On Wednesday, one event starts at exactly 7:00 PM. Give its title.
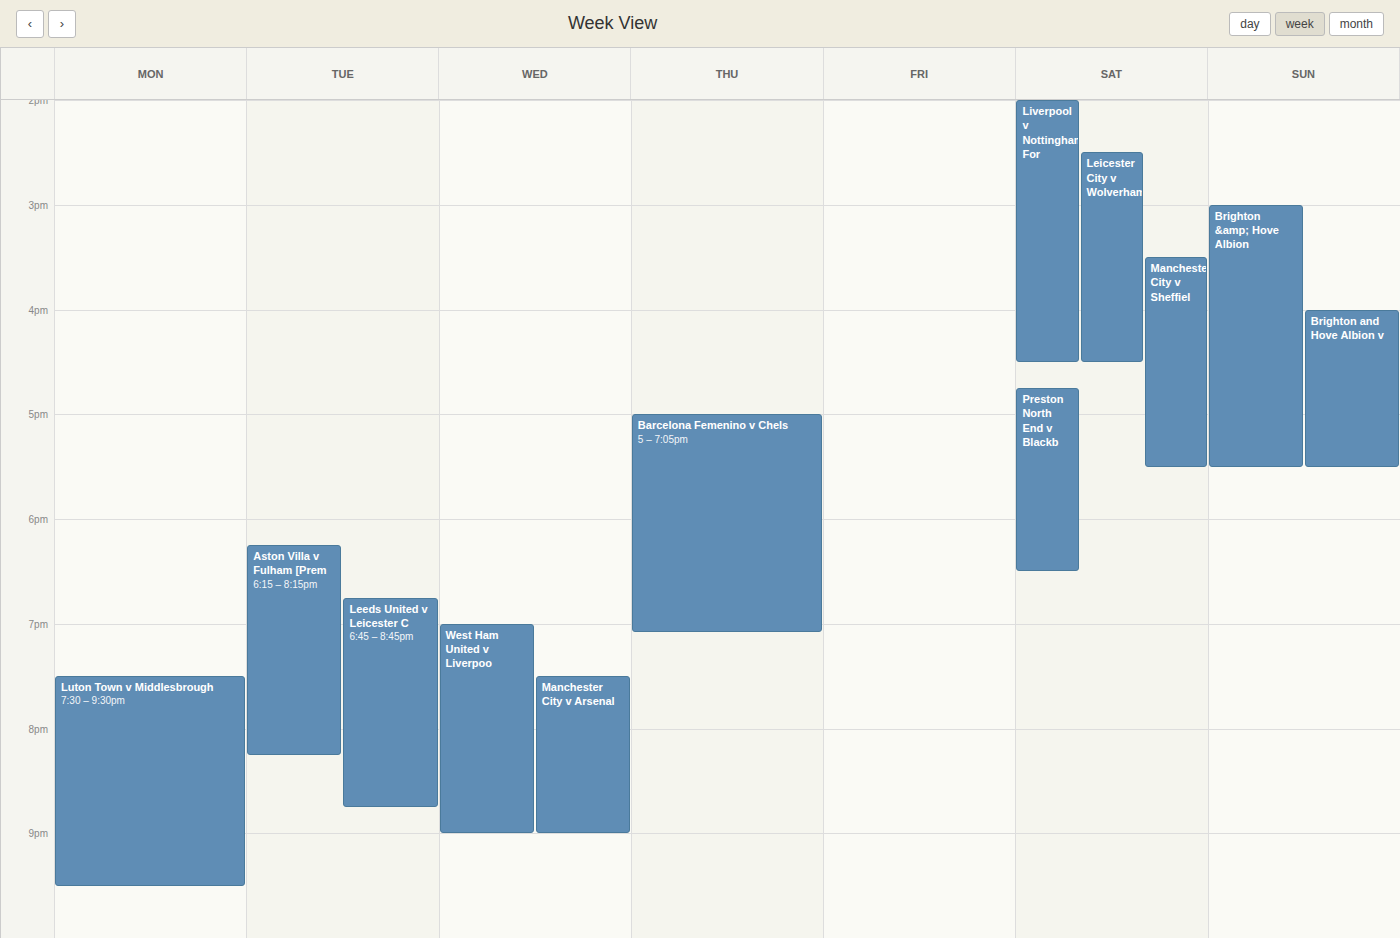
"West Ham United v Liverpoo"